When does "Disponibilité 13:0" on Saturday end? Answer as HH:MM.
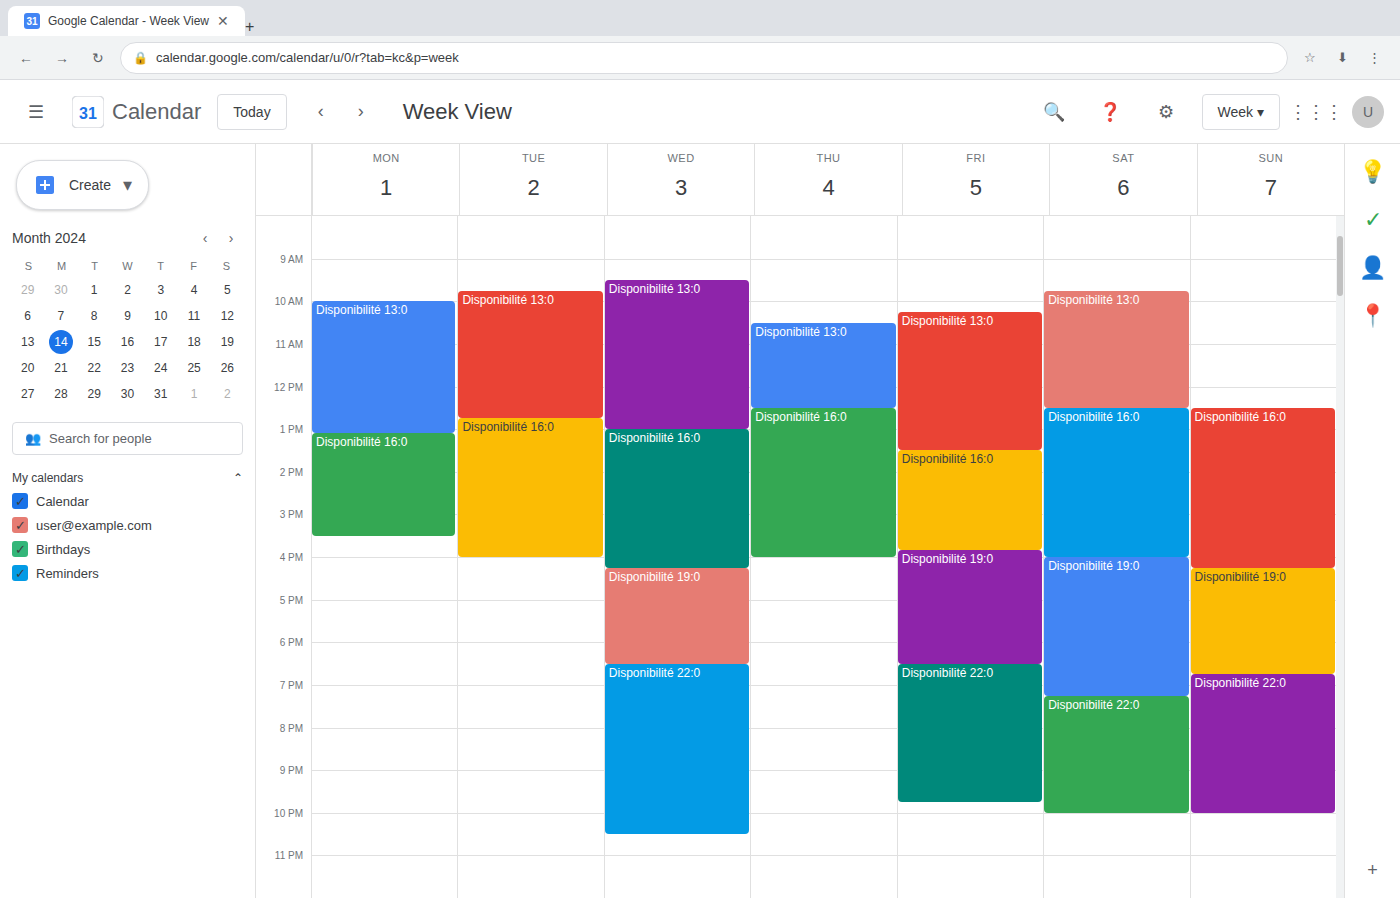
12:30